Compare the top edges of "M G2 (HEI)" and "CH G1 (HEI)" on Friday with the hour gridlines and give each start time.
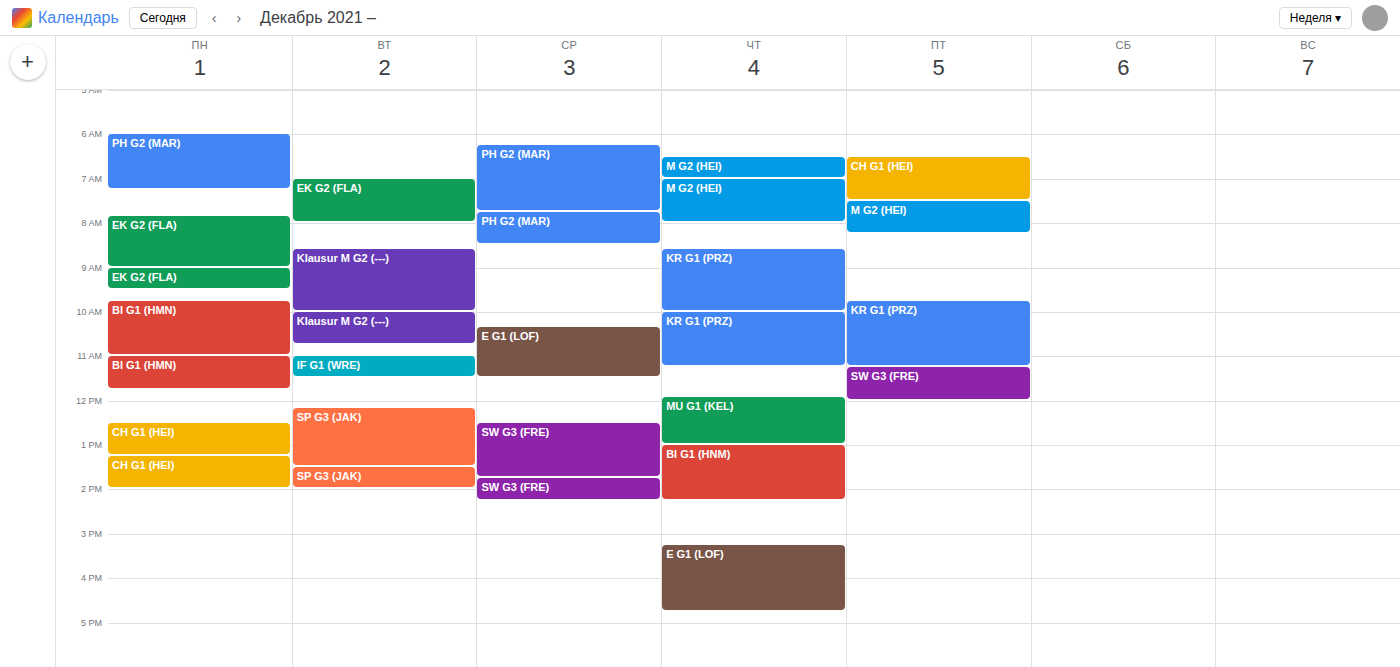
"M G2 (HEI)": 7:30 AM, halfway between the 7 AM and 8 AM lines. "CH G1 (HEI)": 6:30 AM, halfway between the 6 AM and 7 AM lines.